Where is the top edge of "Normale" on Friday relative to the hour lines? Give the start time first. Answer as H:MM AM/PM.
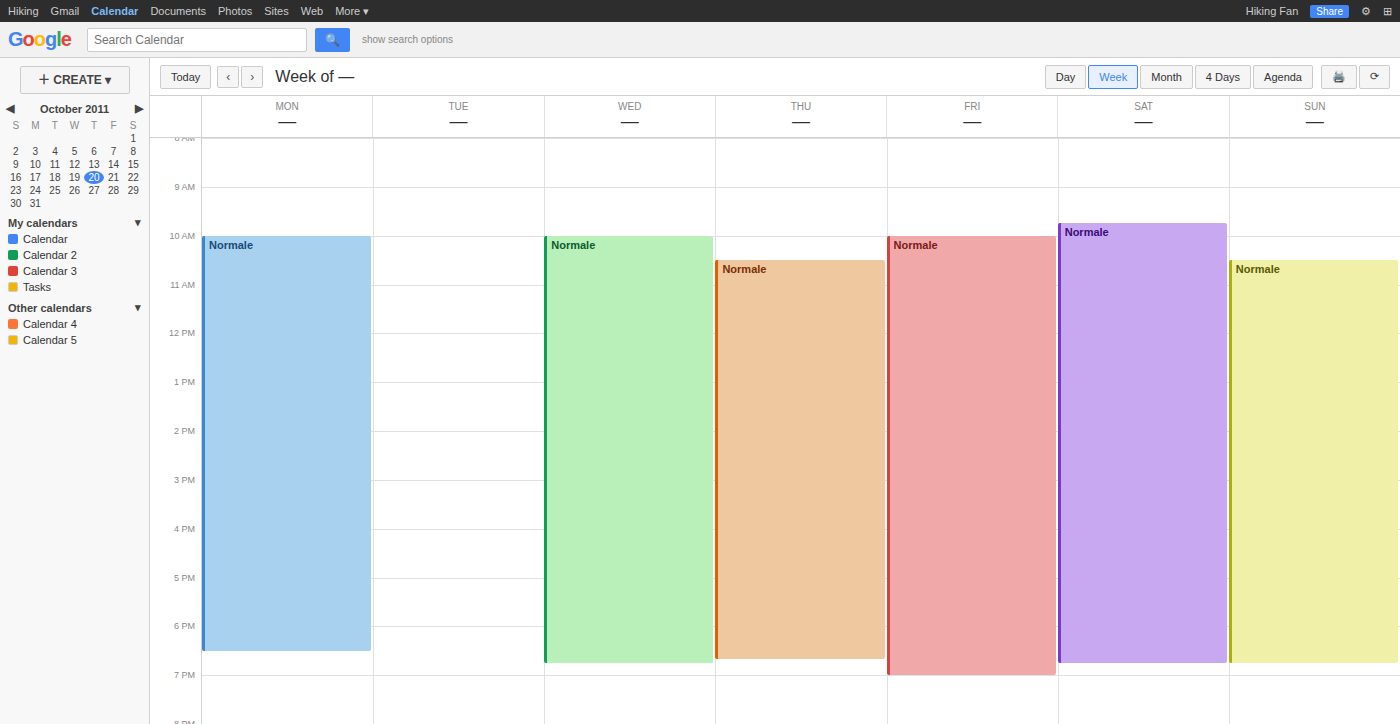
10:00 AM -- exactly on the 10 AM line.